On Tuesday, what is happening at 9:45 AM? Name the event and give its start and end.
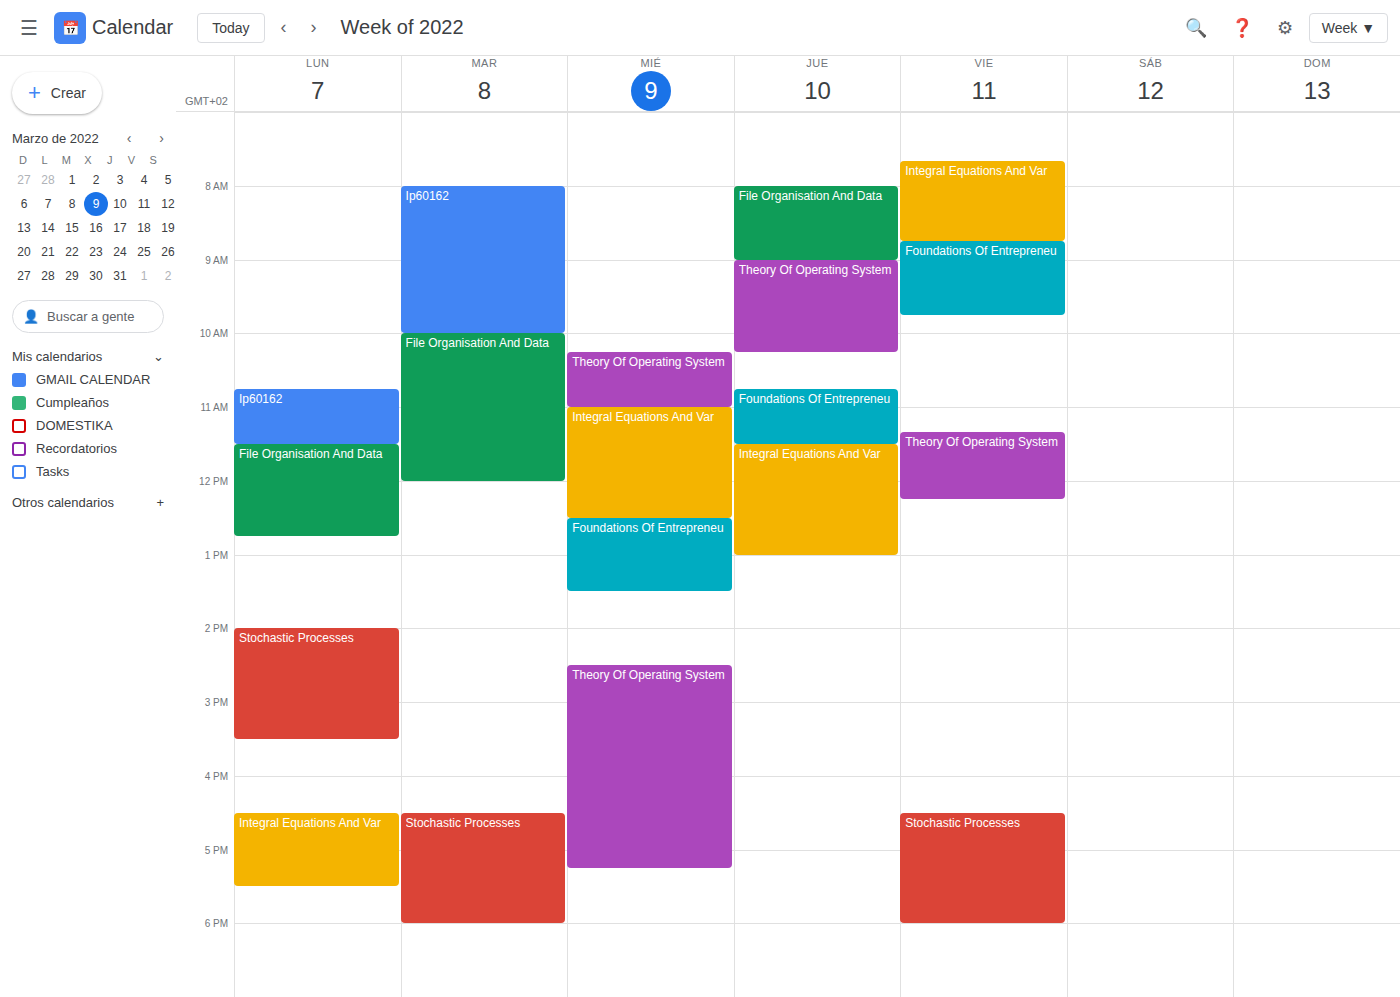
"Ip60162", 8:00 AM to 10:00 AM